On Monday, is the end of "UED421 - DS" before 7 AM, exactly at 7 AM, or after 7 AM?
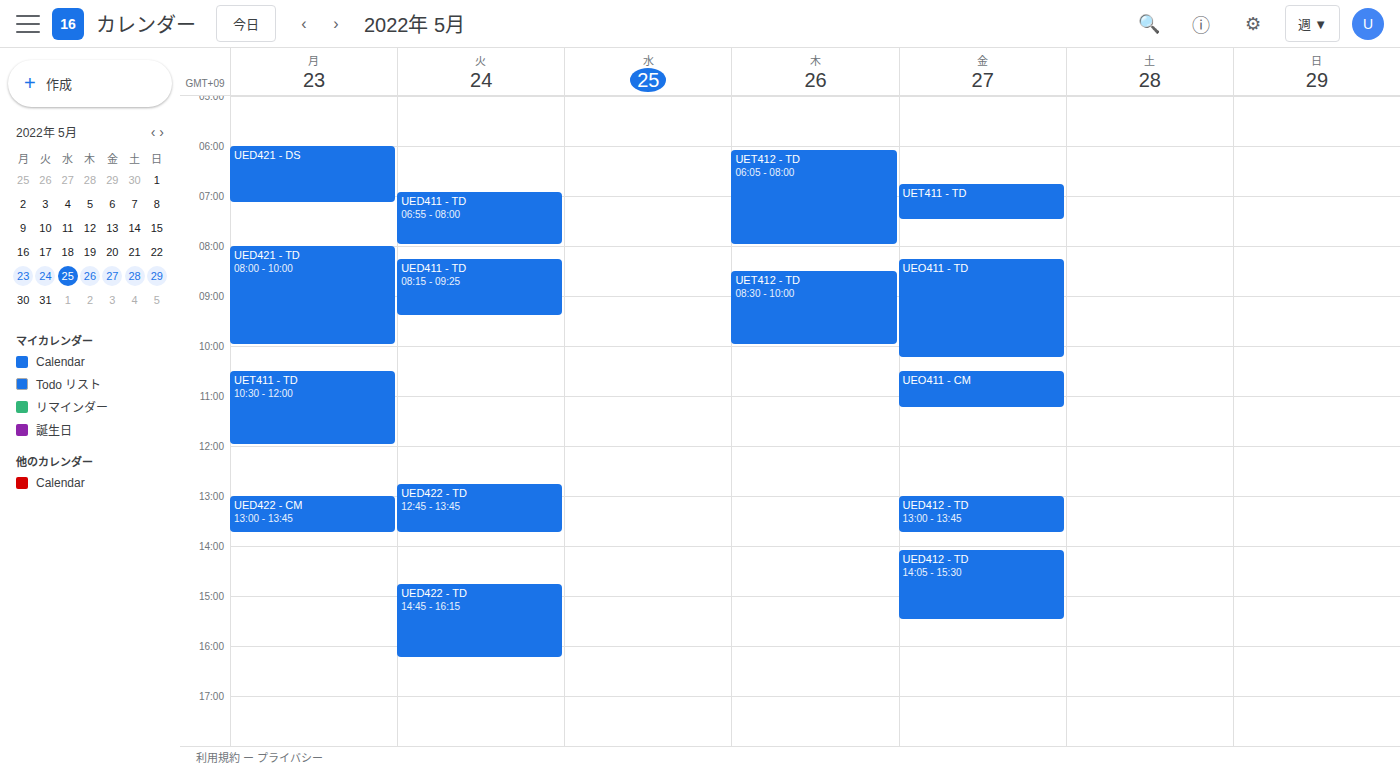
7:10 AM -- after 7 AM, 10 minutes below the 7 AM line.